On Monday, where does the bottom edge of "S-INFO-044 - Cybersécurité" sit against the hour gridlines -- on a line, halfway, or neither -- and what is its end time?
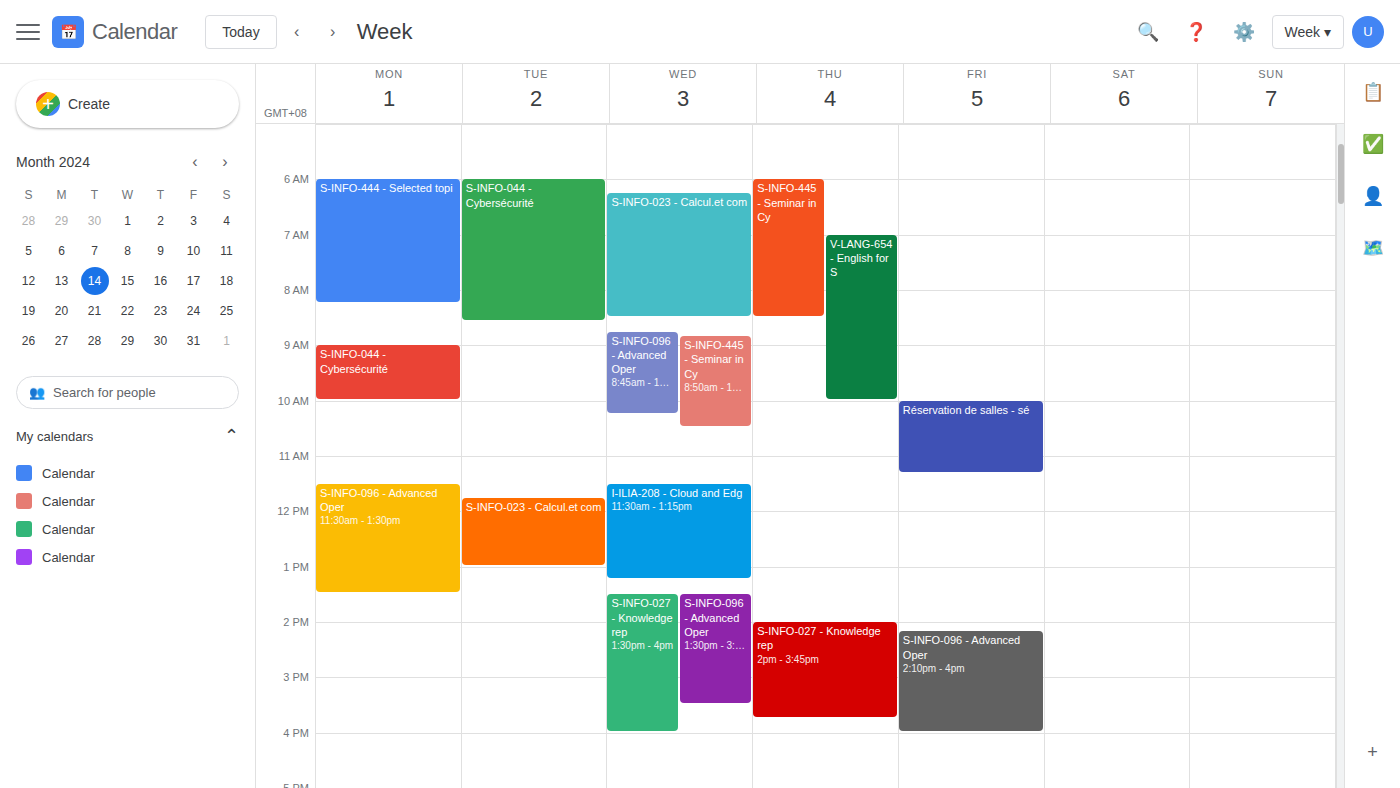
10:00 AM -- exactly on the 10 AM line.